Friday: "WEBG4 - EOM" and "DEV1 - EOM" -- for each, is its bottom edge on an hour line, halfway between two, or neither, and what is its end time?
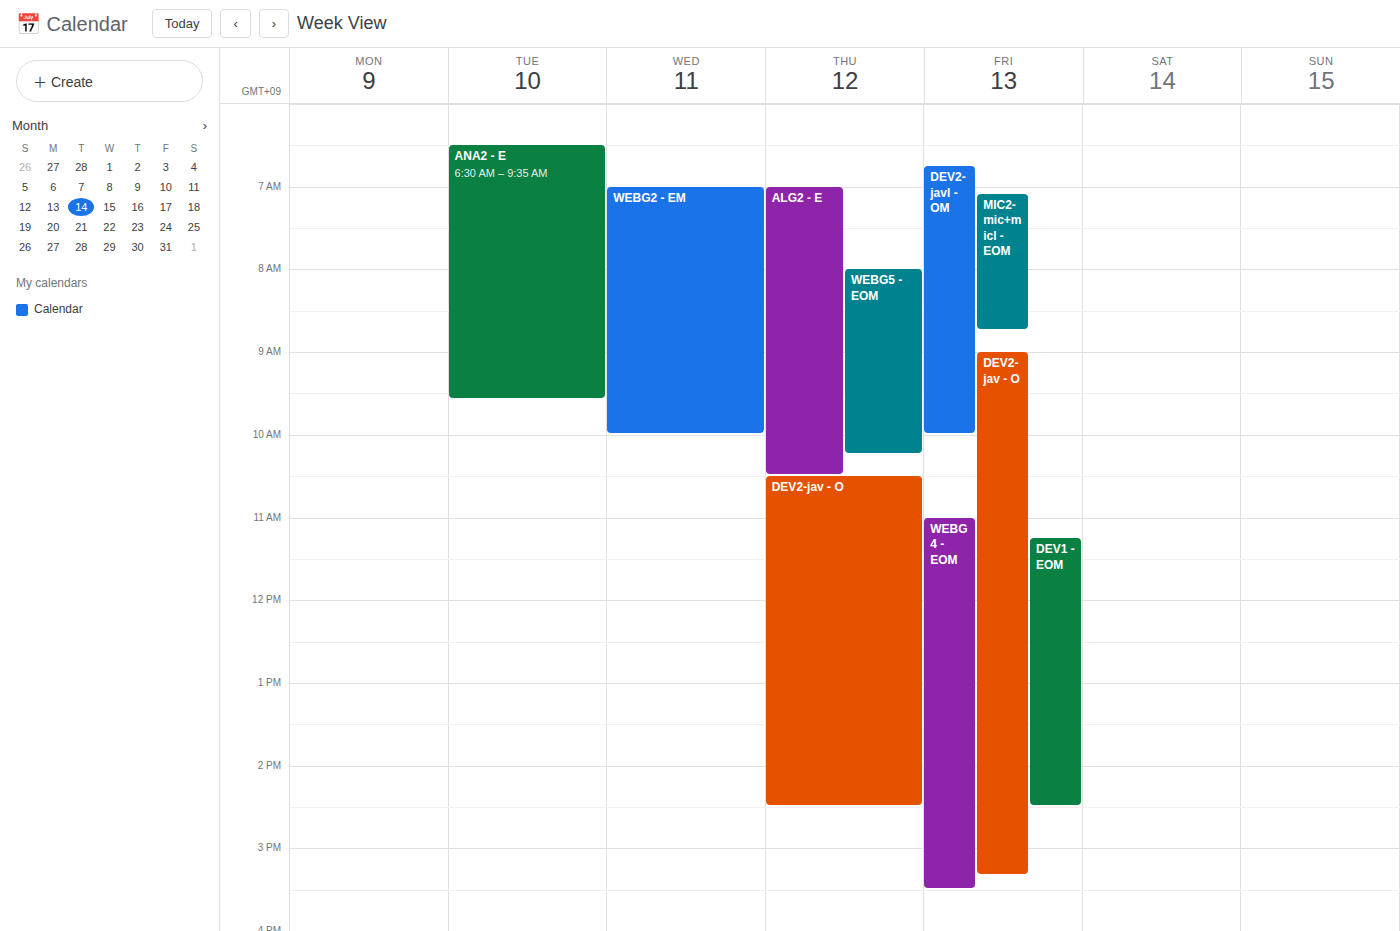
"WEBG4 - EOM": 3:30 PM, halfway between the 3 PM and 4 PM lines. "DEV1 - EOM": 2:30 PM, halfway between the 2 PM and 3 PM lines.